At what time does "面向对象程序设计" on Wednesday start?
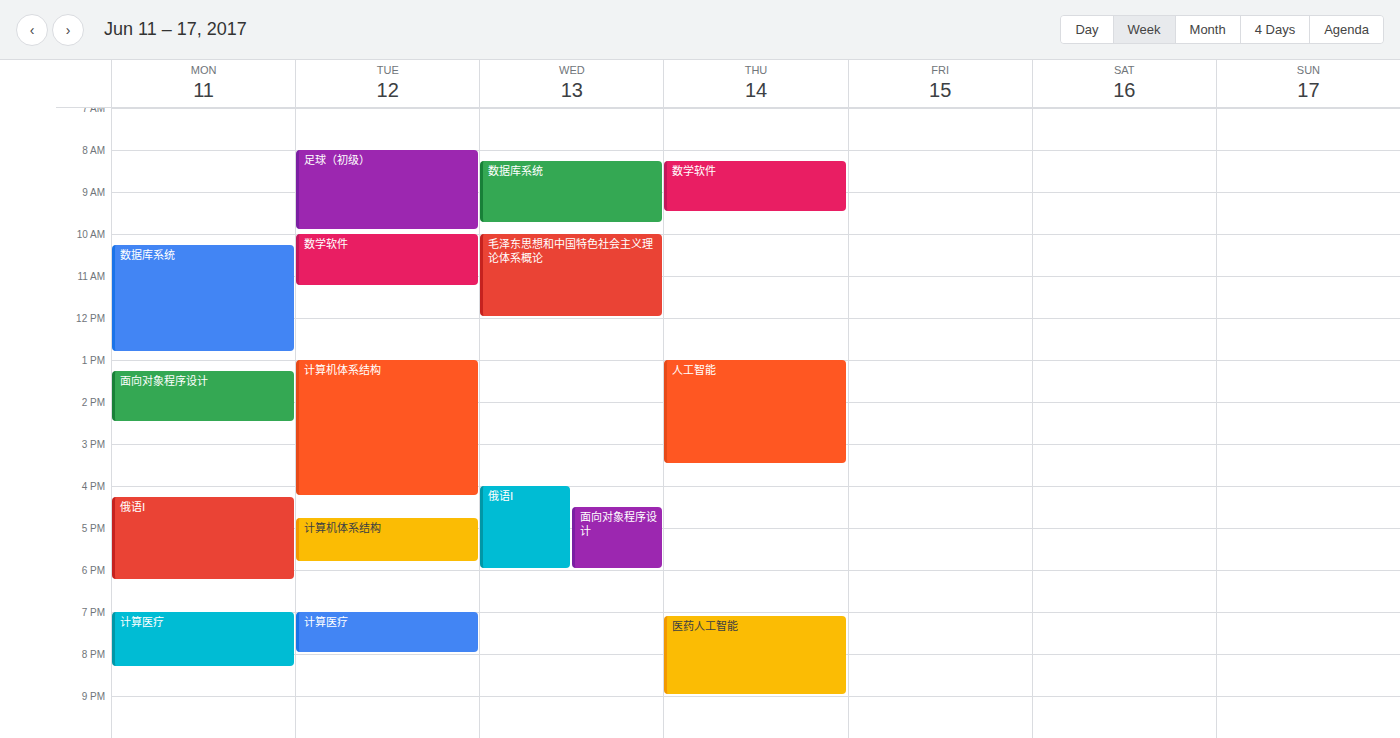
4:30 PM